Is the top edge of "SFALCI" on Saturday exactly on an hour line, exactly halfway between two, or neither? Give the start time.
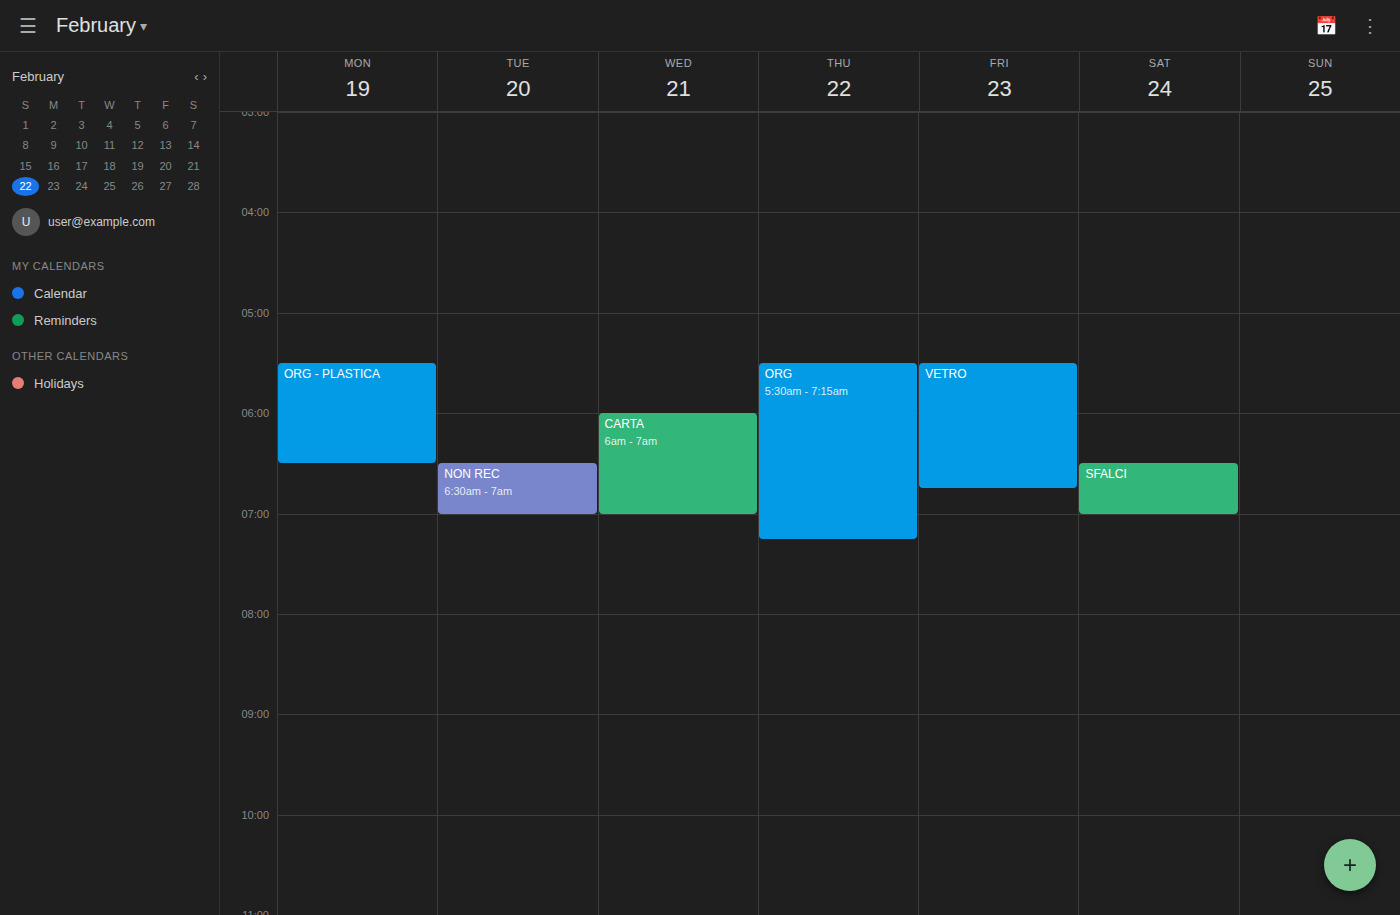
6:30 AM -- halfway between the 6 AM and 7 AM lines.